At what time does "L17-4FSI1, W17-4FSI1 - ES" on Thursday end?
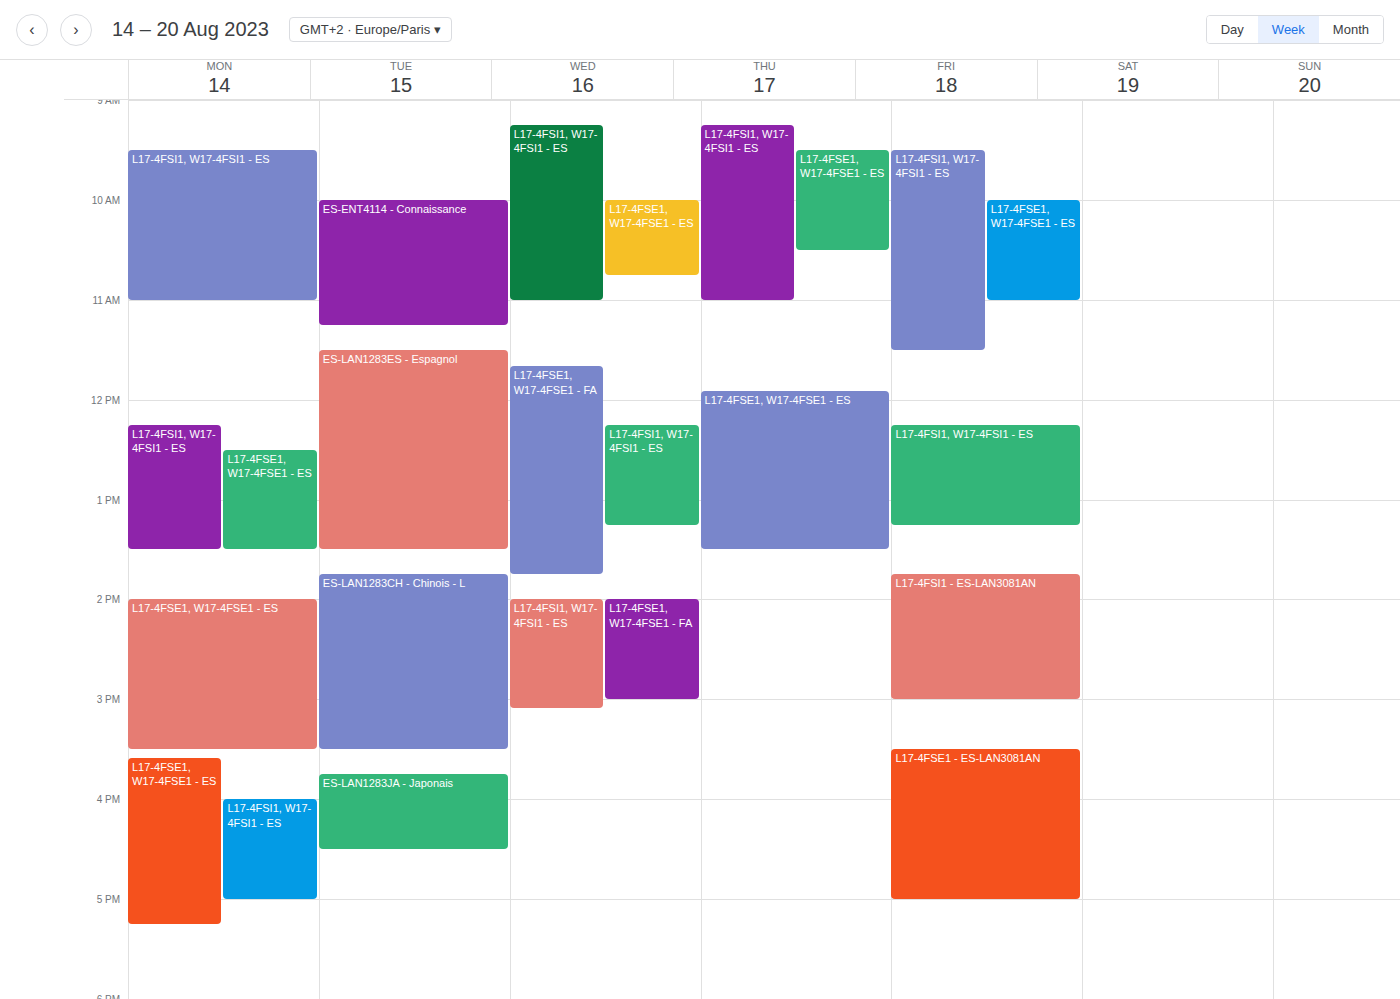
11:00 AM